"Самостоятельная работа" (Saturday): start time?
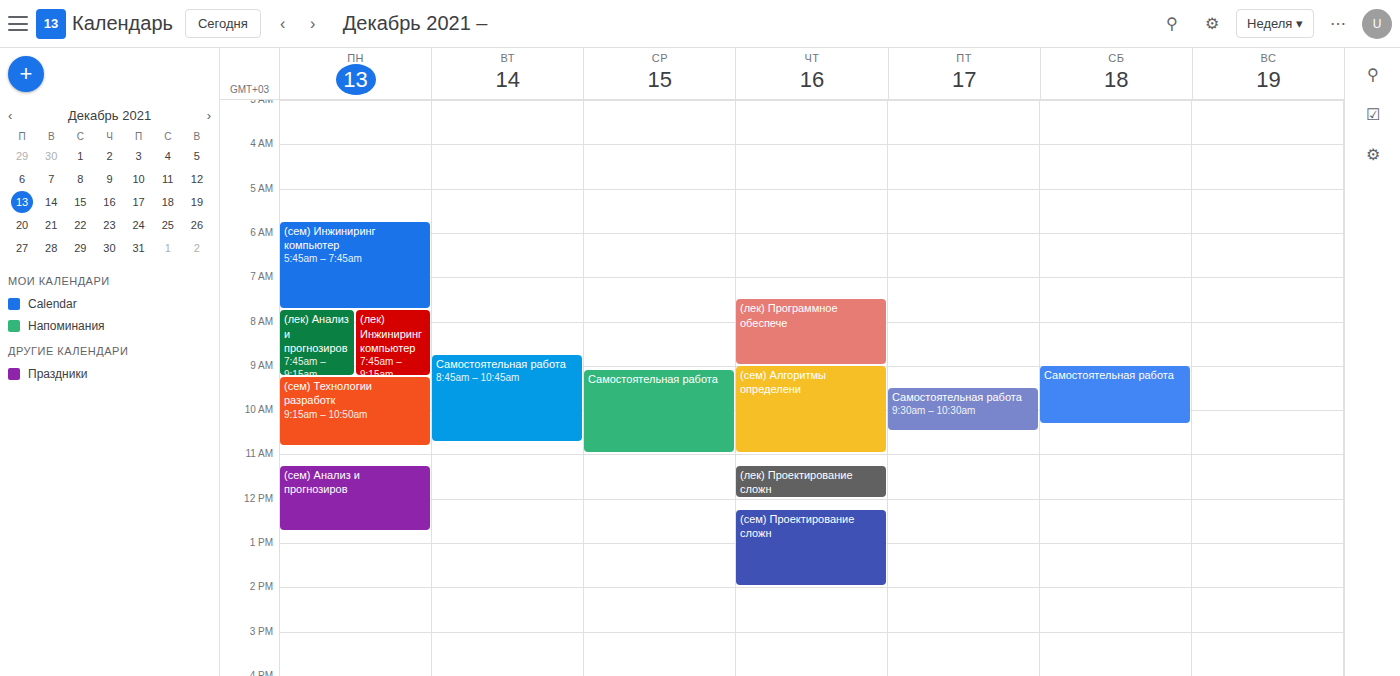
9:00 AM